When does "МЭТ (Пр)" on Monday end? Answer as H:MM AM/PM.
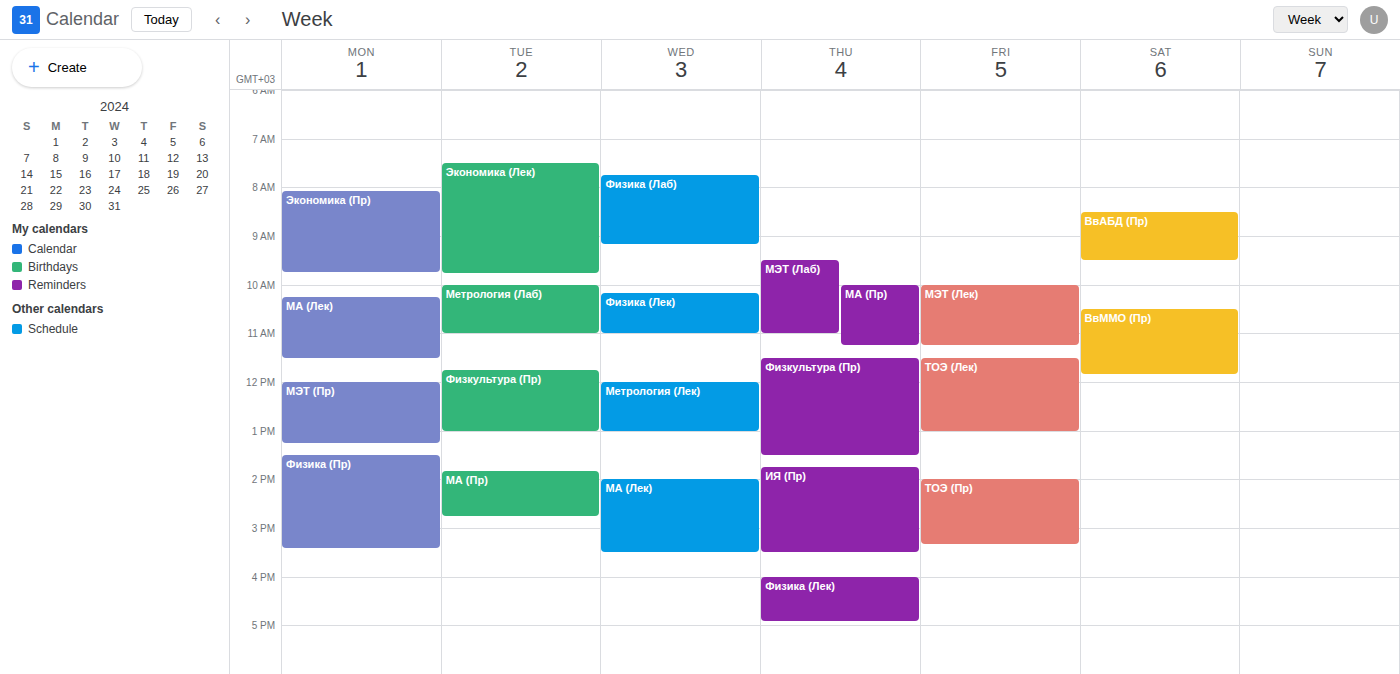
1:15 PM